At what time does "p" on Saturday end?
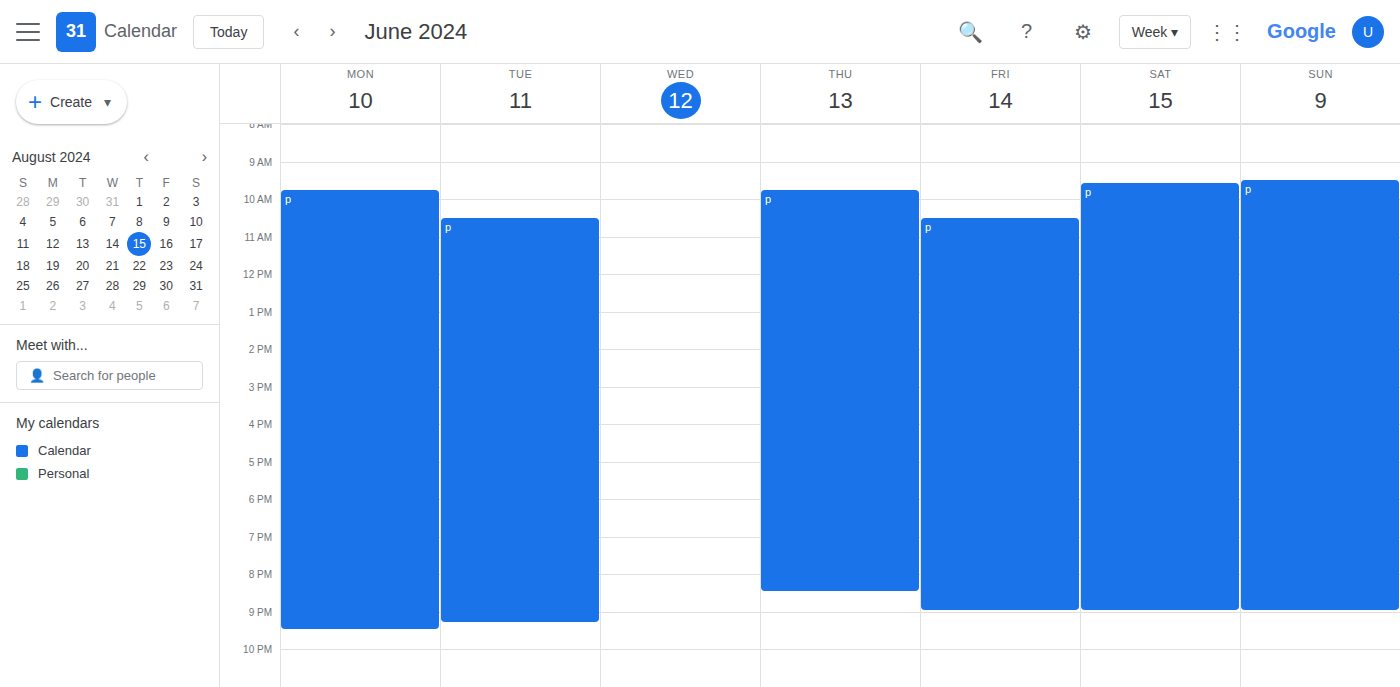
9:00 PM